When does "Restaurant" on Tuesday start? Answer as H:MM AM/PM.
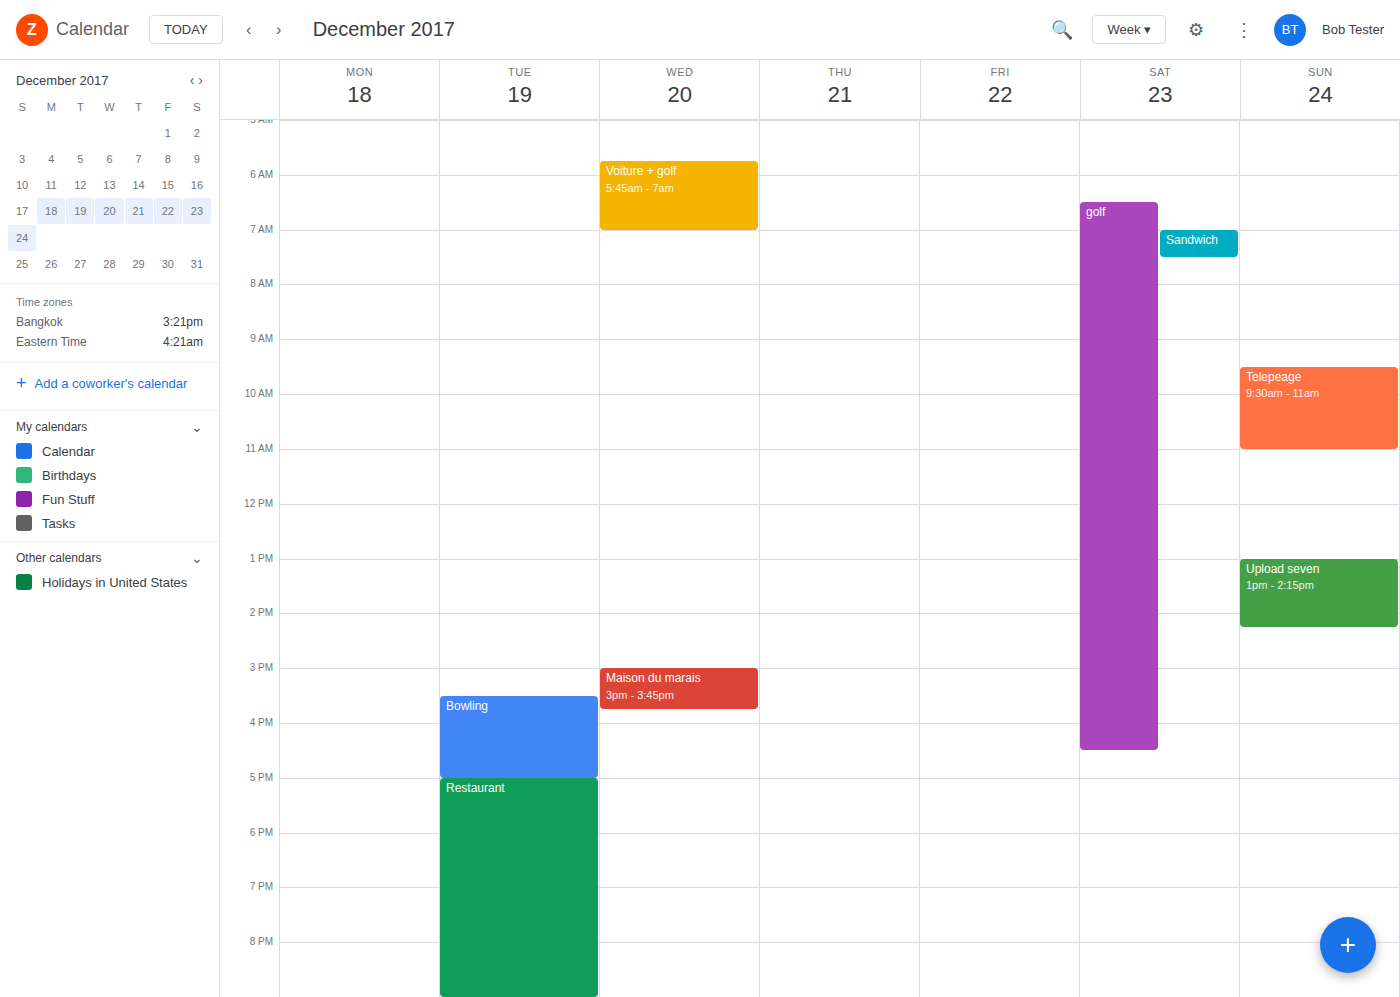
5:00 PM